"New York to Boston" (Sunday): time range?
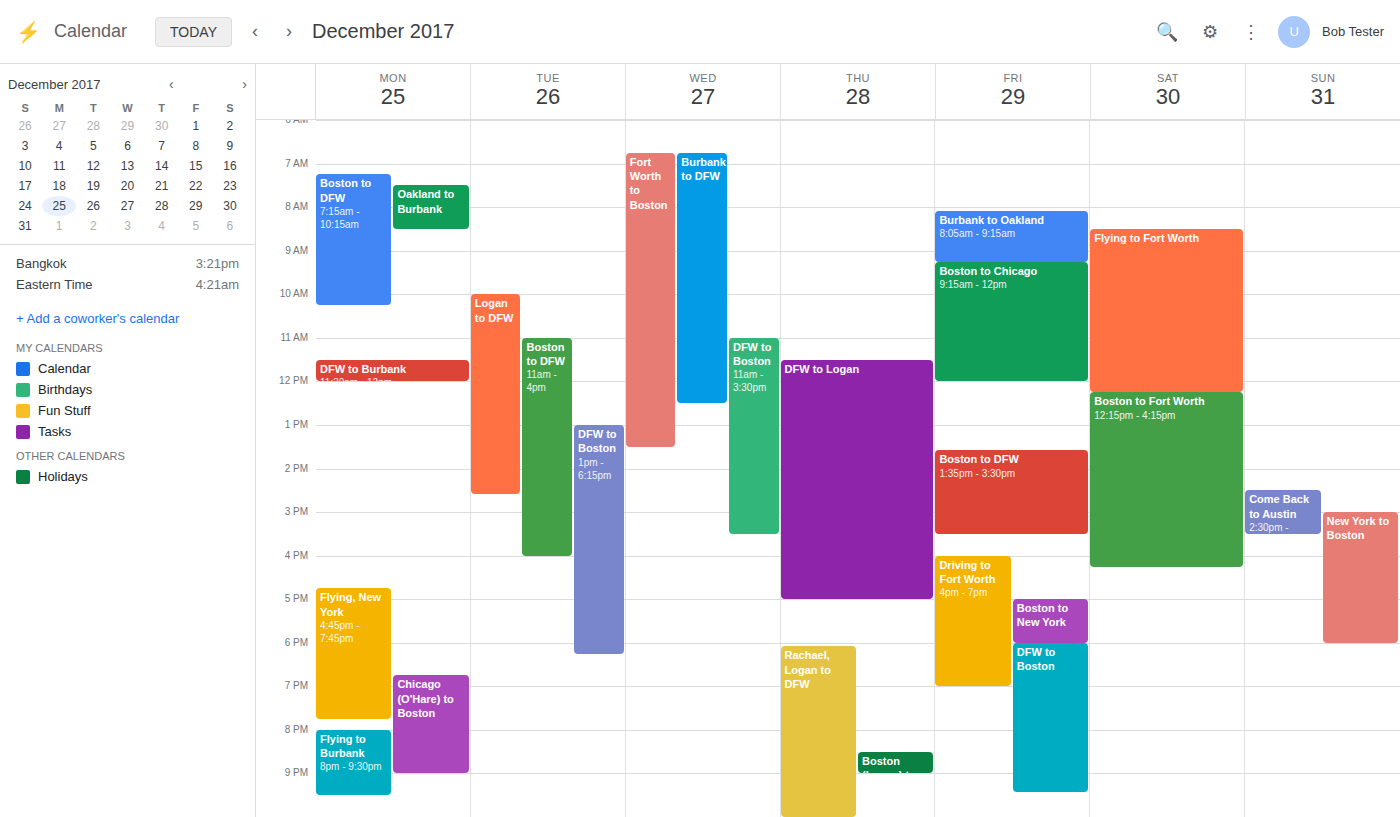
3:00 PM to 6:00 PM